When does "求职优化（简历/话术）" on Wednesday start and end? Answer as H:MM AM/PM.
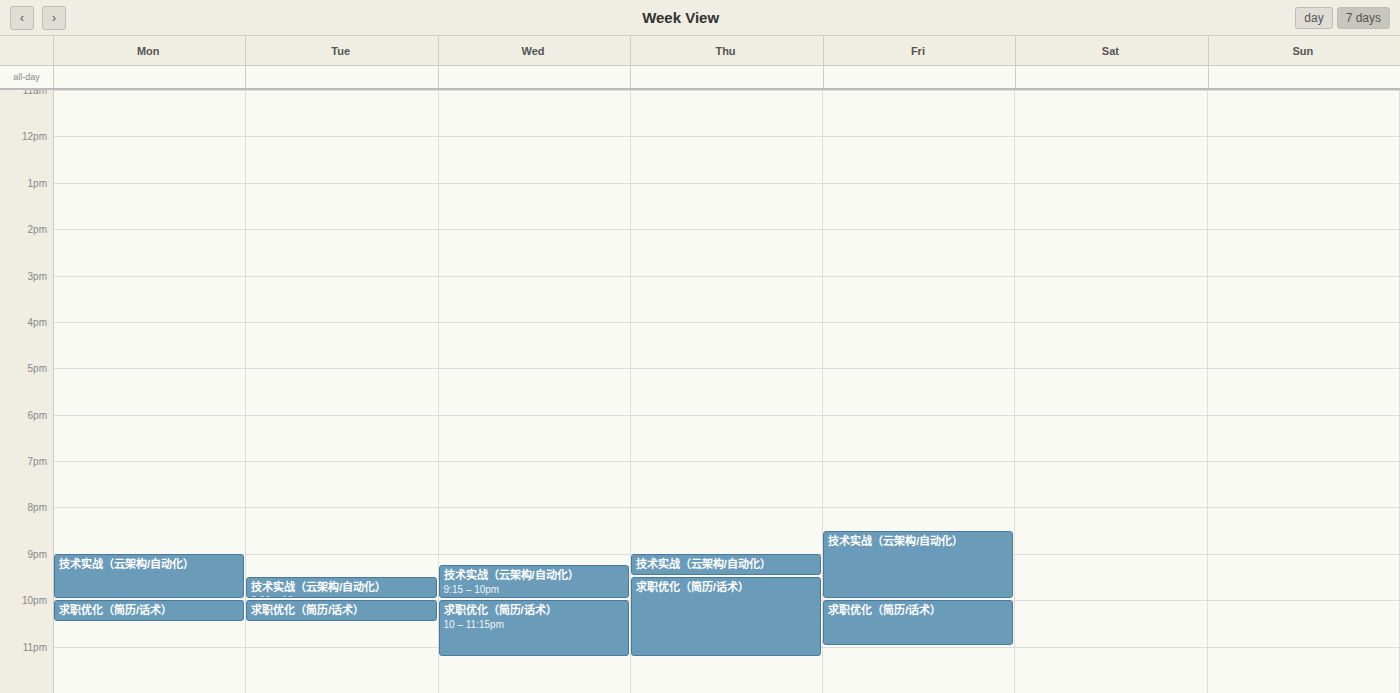
10:00 PM to 11:15 PM